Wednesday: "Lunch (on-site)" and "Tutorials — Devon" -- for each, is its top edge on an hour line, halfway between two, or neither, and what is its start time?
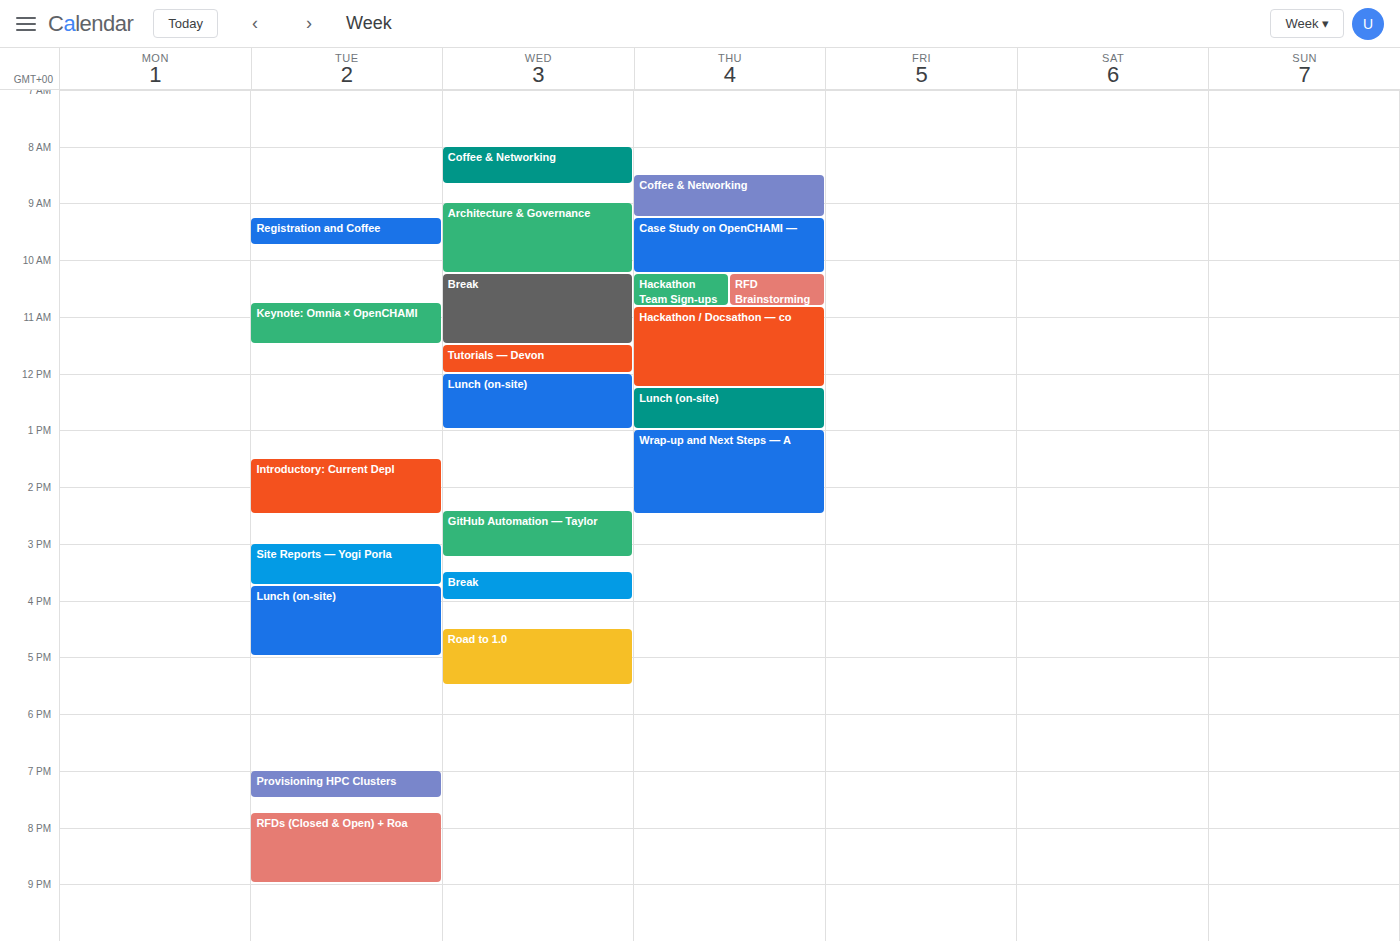
"Lunch (on-site)": 12:00 PM, exactly on the 12 PM line. "Tutorials — Devon": 11:30 AM, halfway between the 11 AM and 12 PM lines.